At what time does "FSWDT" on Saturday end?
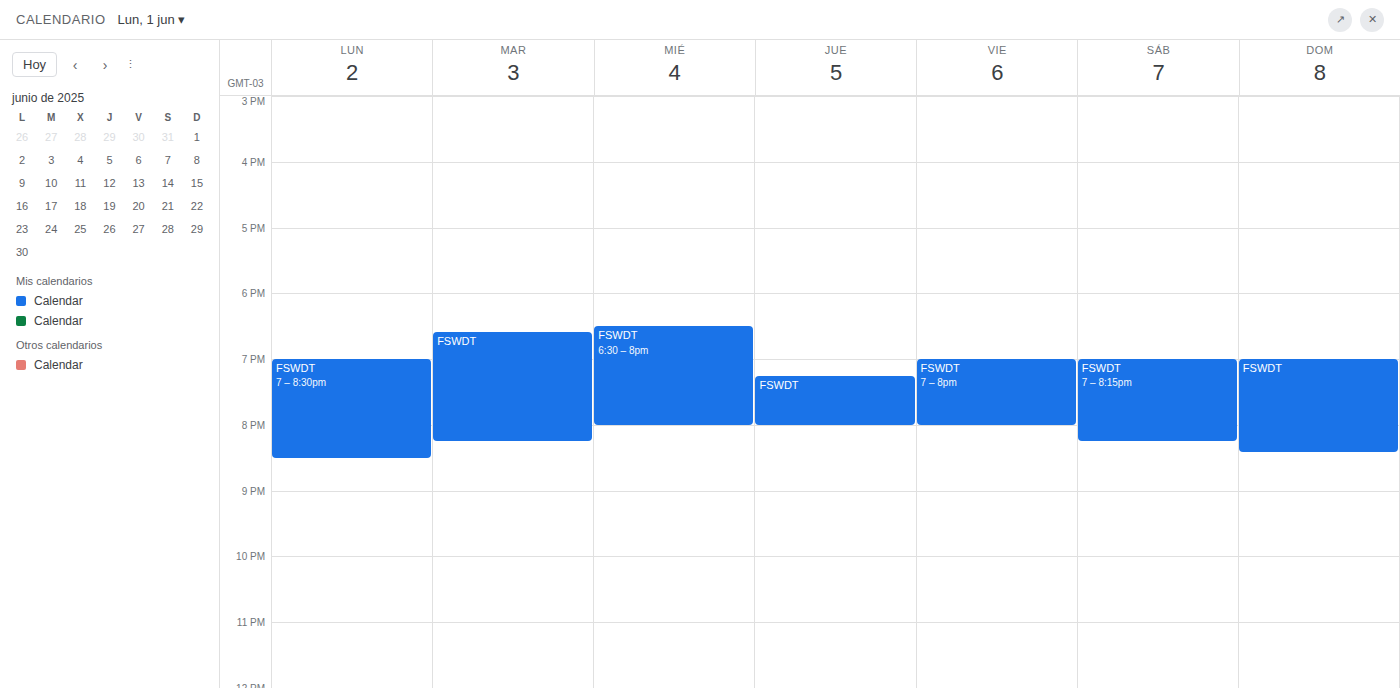
8:15 PM